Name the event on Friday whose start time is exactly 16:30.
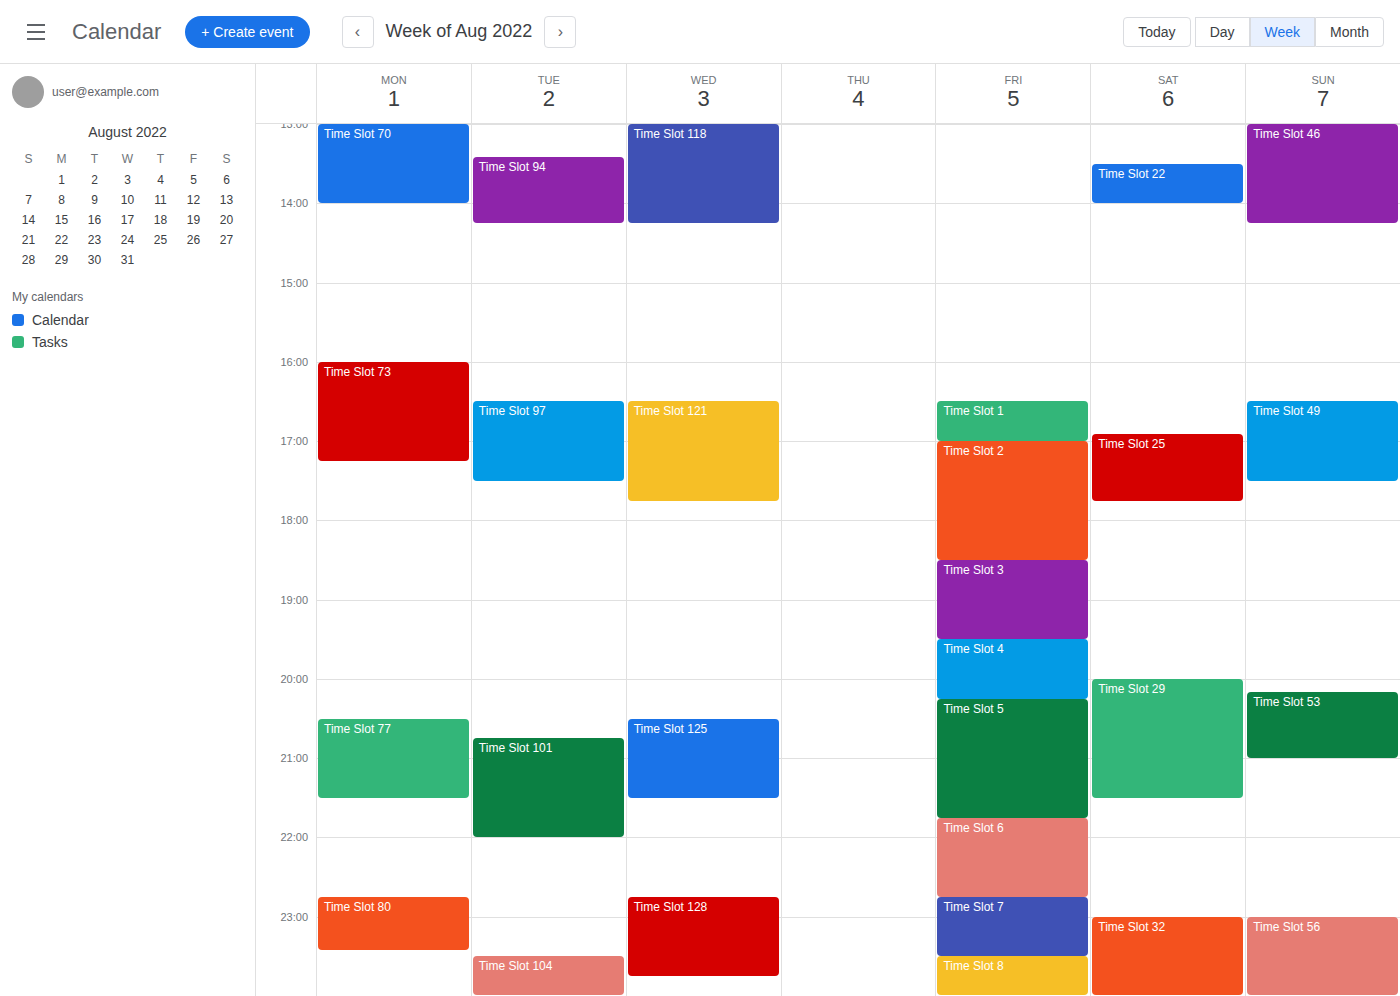
"Time Slot 1"